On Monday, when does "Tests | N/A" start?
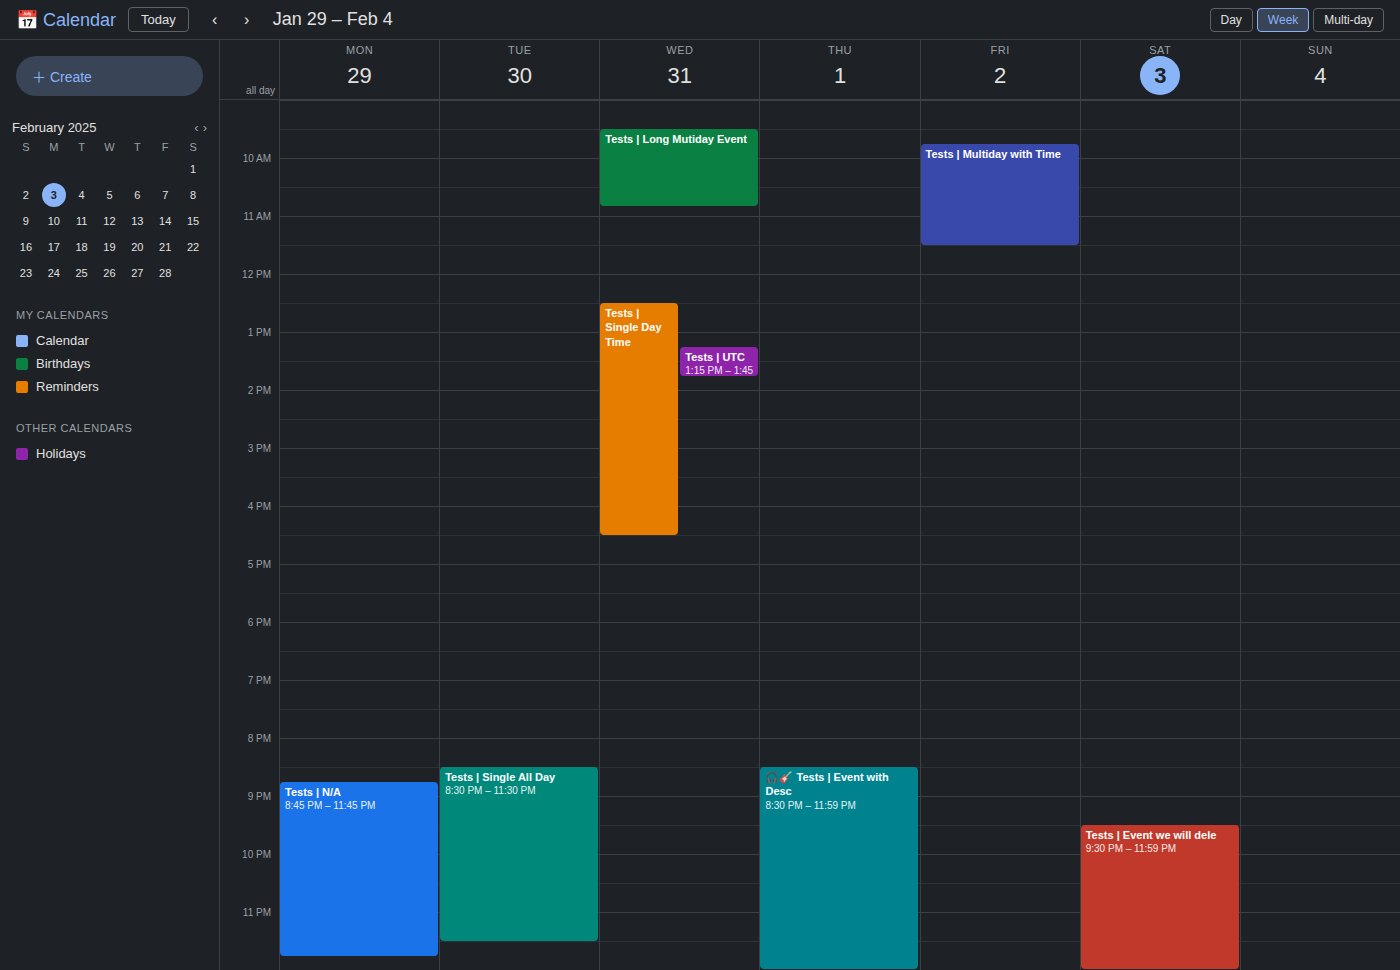
8:45 PM